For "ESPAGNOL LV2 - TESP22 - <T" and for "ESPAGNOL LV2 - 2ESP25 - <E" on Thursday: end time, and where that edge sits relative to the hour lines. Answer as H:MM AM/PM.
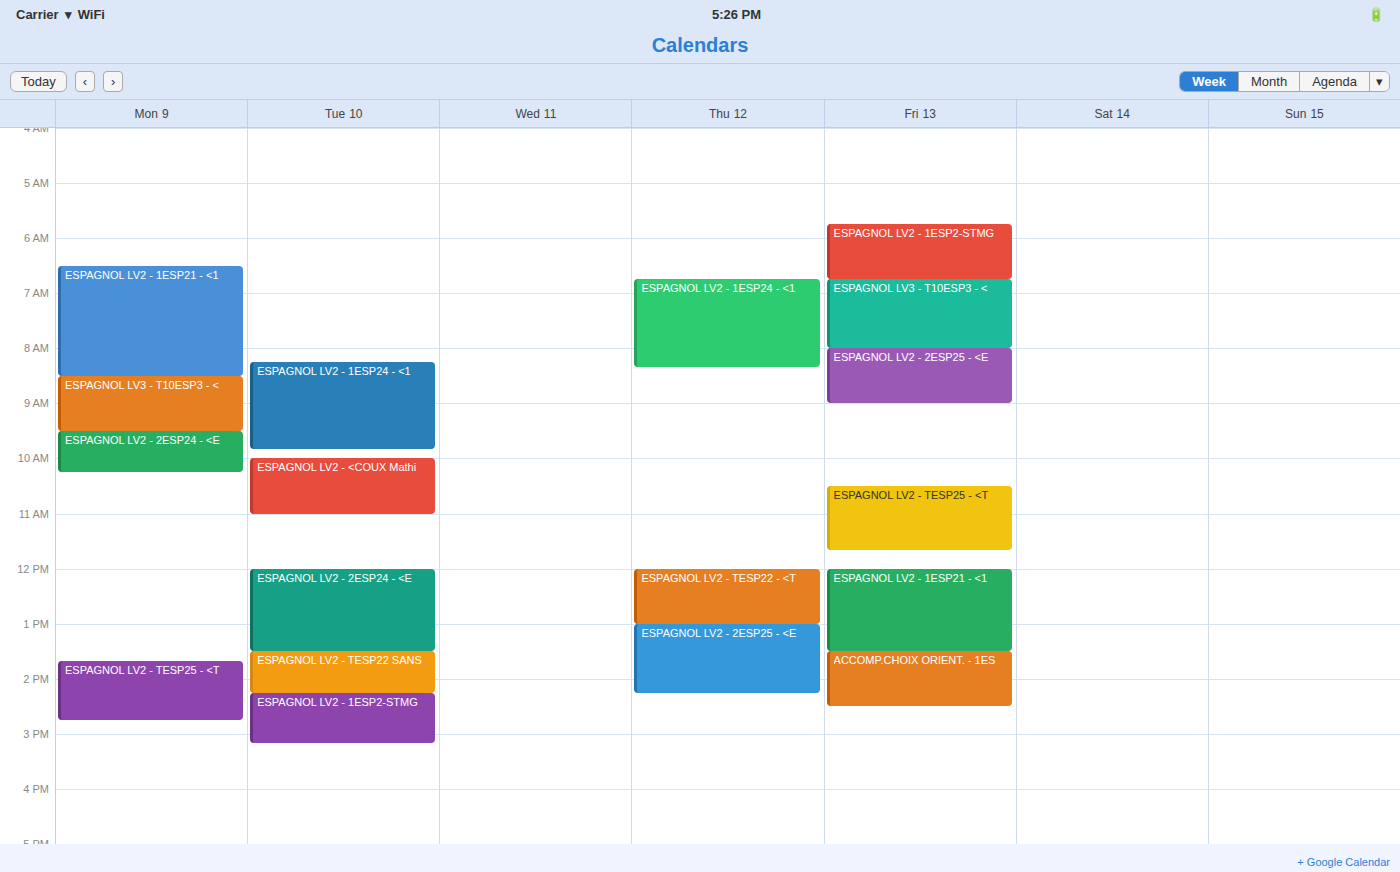
"ESPAGNOL LV2 - TESP22 - <T": 1:00 PM, exactly on the 1 PM line. "ESPAGNOL LV2 - 2ESP25 - <E": 2:15 PM, neither: a quarter of the way from the 2 PM line to the 3 PM line.